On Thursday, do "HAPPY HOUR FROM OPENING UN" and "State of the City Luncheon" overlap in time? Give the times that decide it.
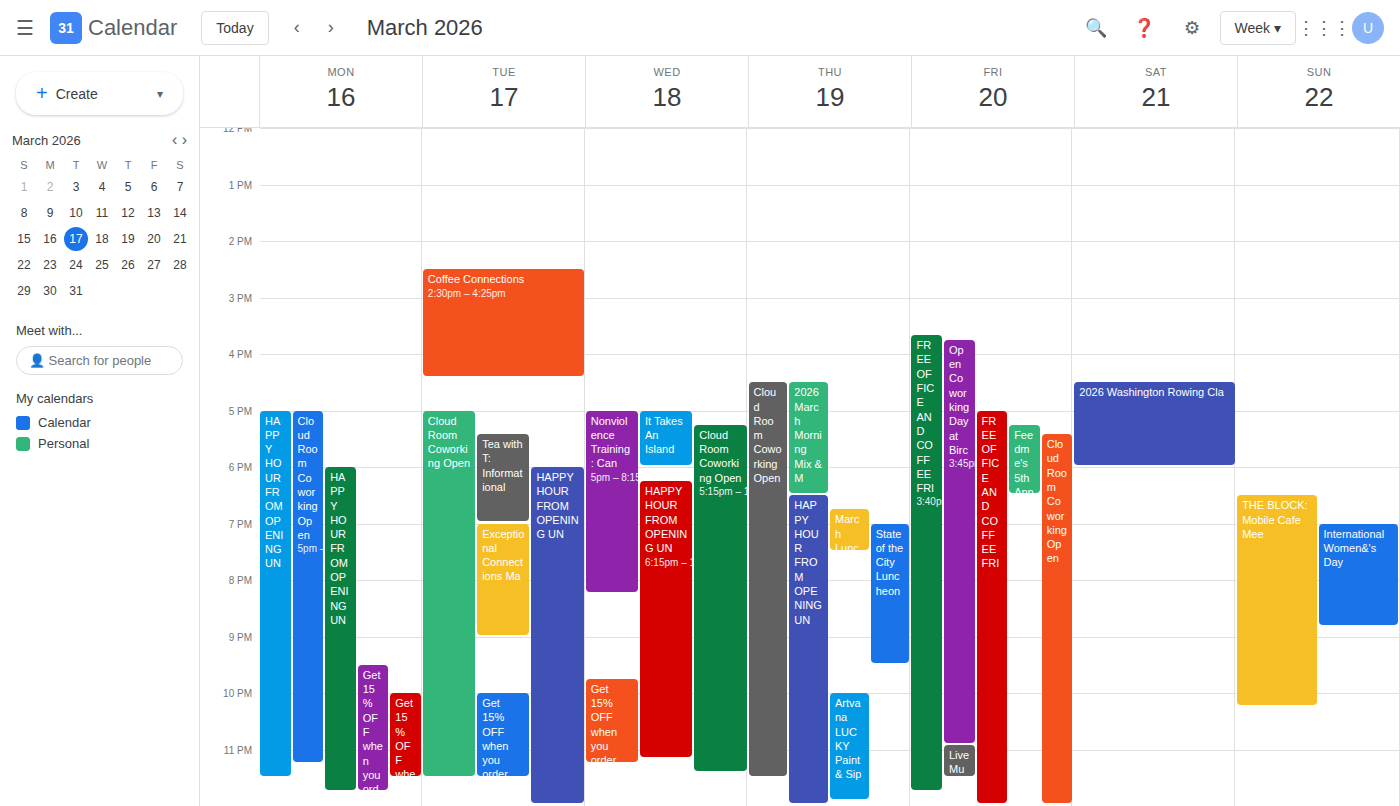
"State of the City Luncheon" runs 7:00 PM to 9:30 PM, inside "HAPPY HOUR FROM OPENING UN" -- they overlap.